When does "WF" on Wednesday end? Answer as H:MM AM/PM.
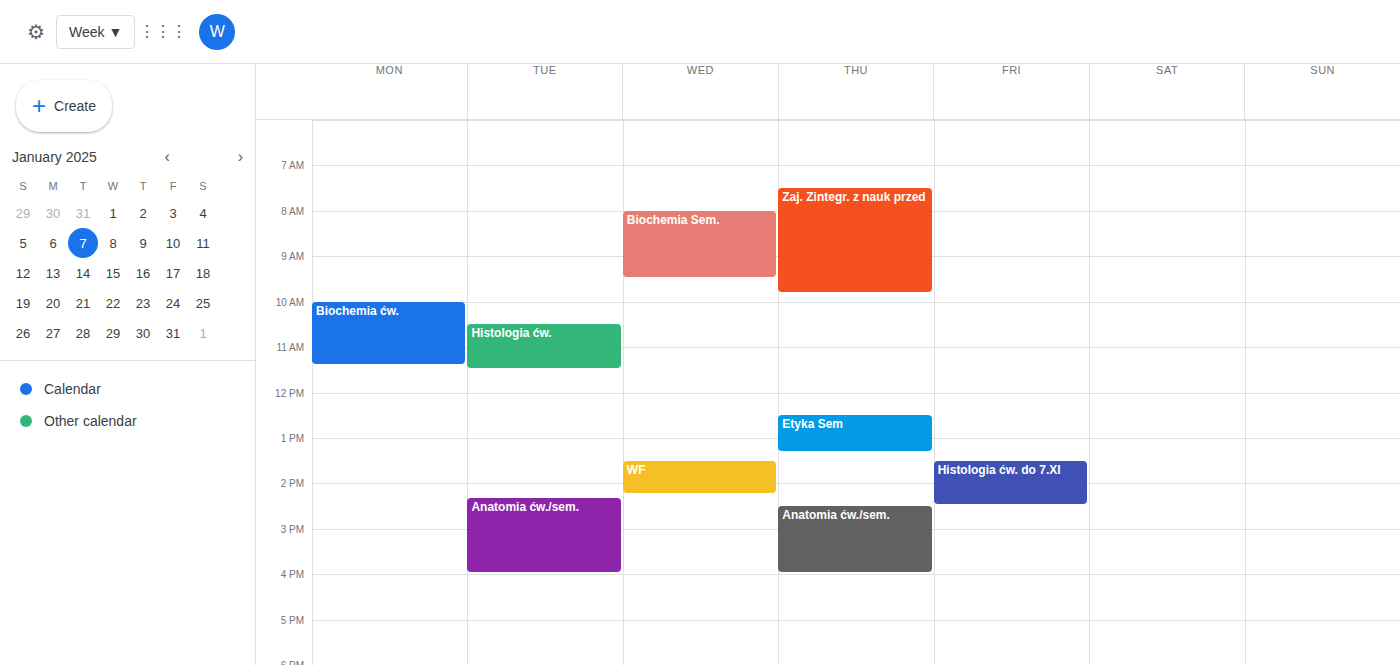
2:15 PM